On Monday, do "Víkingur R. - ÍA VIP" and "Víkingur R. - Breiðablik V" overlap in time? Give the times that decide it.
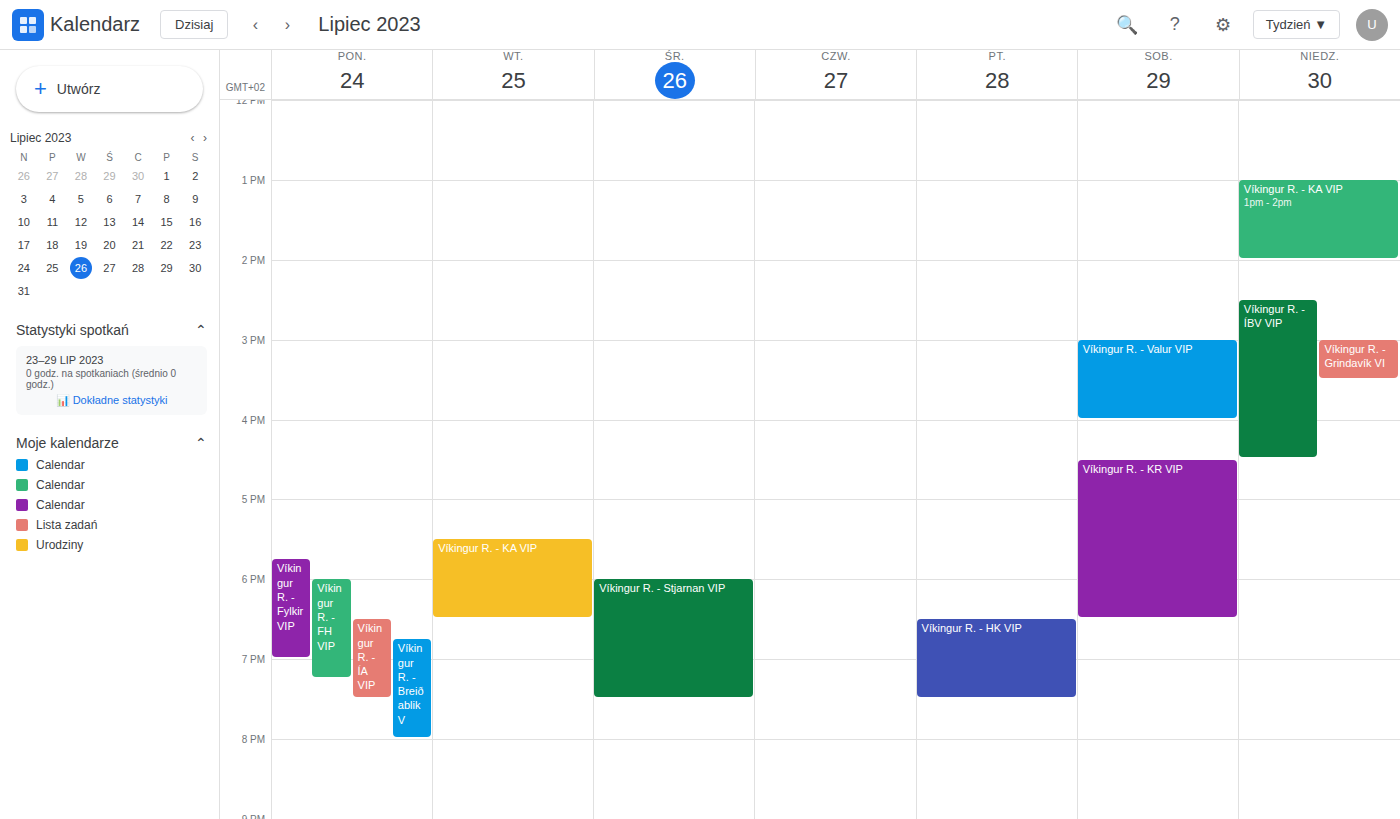
"Víkingur R. - Breiðablik V" starts at 6:45 PM, before "Víkingur R. - ÍA VIP" ends at 7:30 PM -- they overlap.